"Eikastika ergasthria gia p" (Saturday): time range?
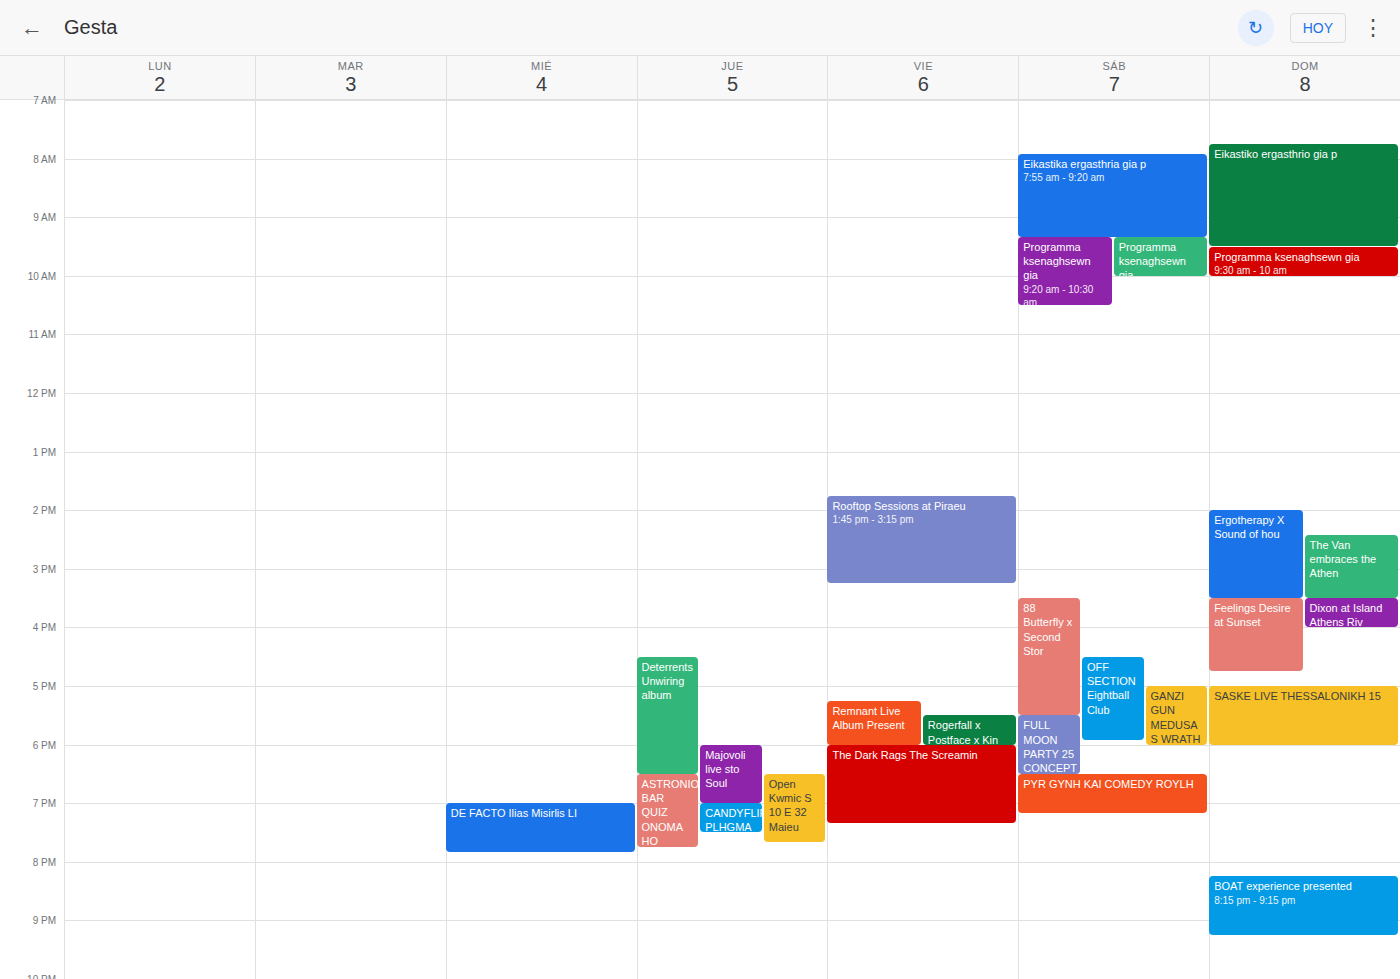
7:55 AM to 9:20 AM